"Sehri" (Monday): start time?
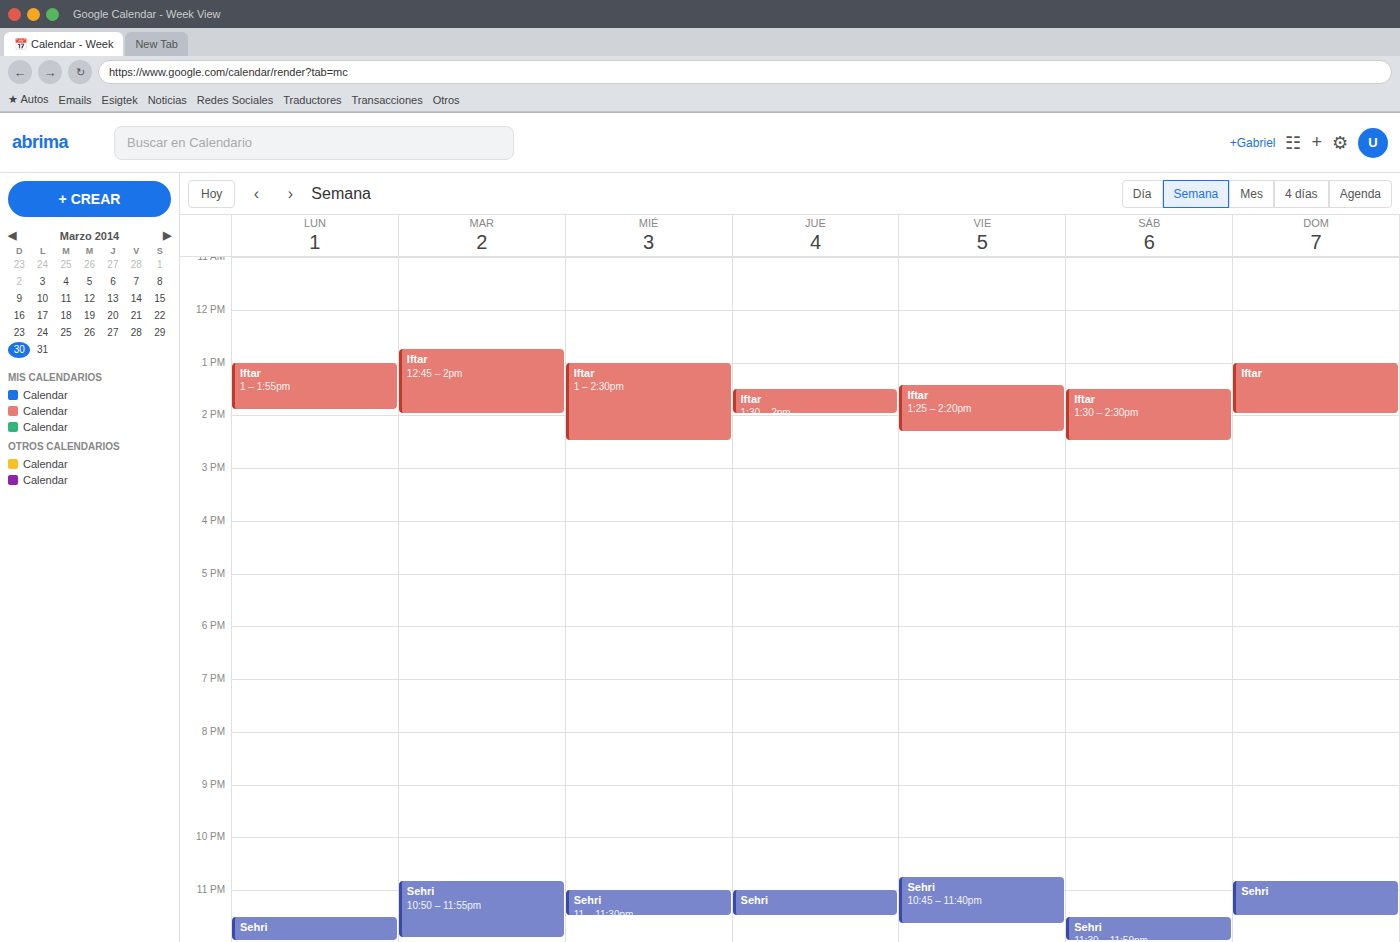
11:30 PM